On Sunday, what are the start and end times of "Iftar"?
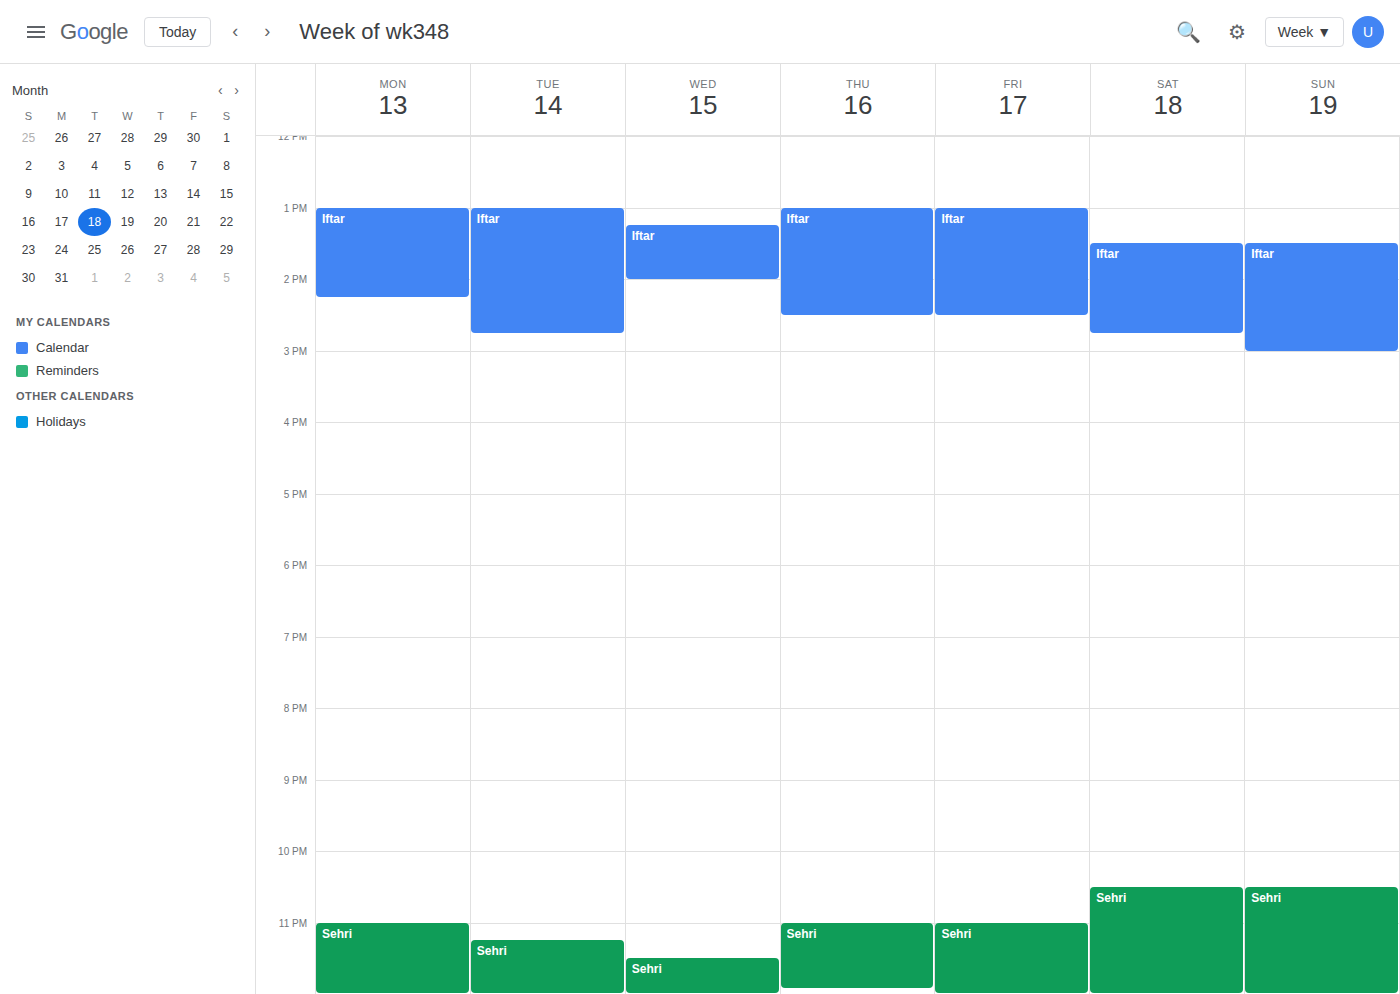
1:30 PM to 3:00 PM